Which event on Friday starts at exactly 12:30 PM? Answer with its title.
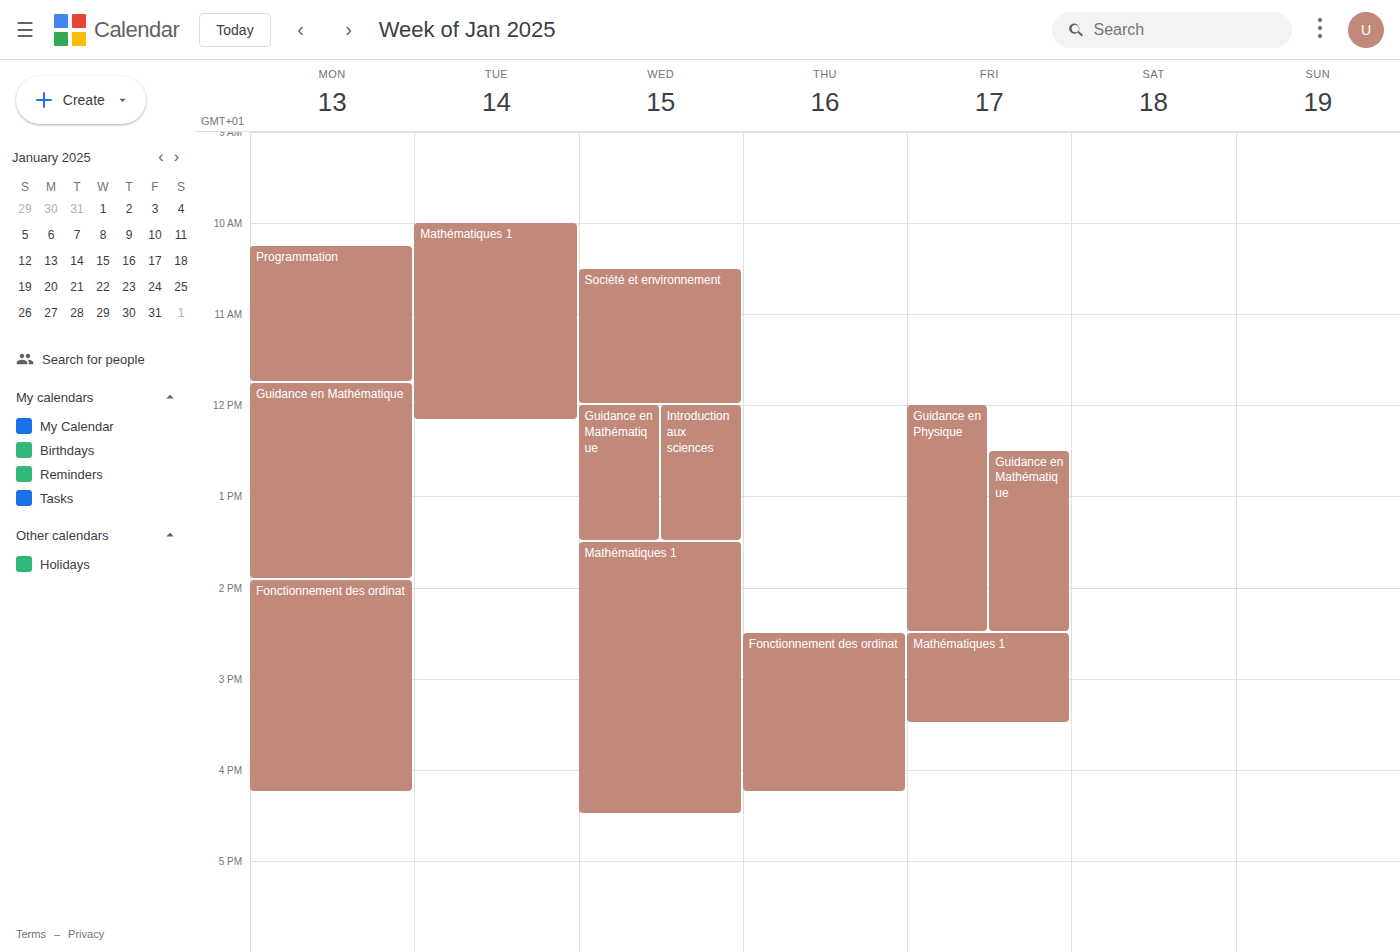
"Guidance en Mathématique"